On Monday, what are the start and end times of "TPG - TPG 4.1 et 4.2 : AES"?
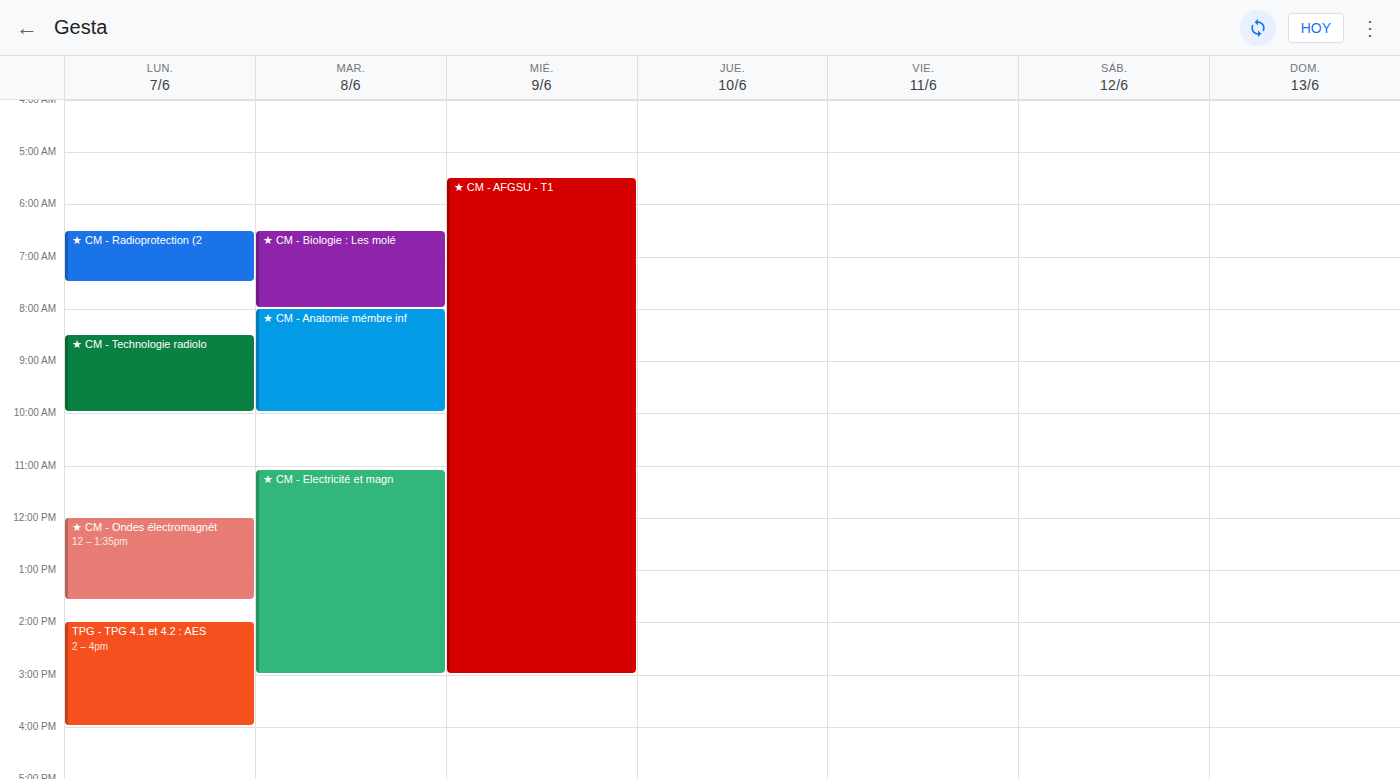
2:00 PM to 4:00 PM